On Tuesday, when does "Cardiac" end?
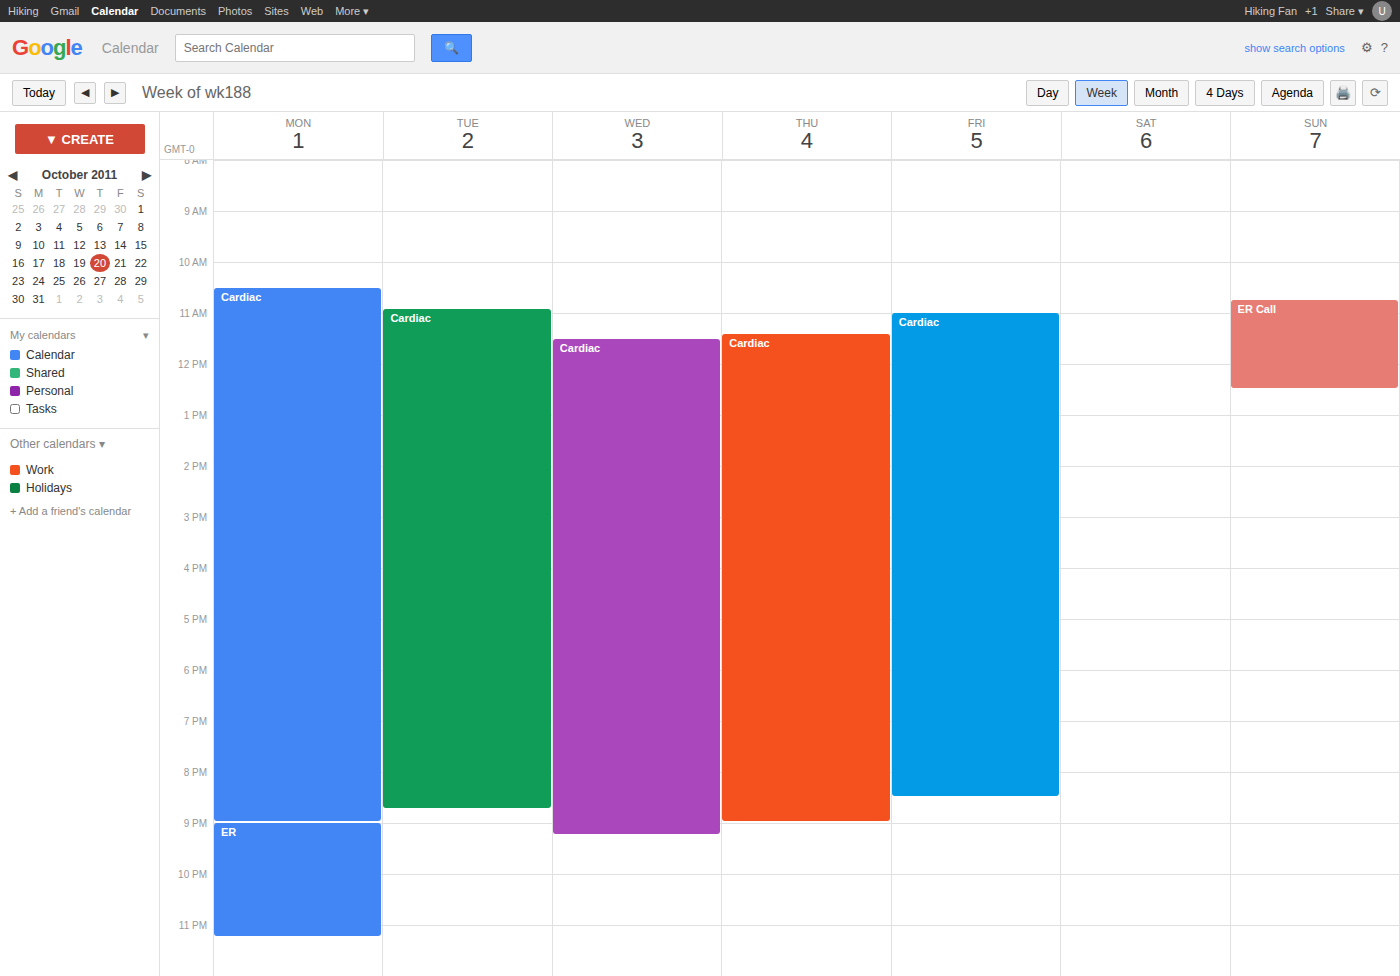
8:45 PM